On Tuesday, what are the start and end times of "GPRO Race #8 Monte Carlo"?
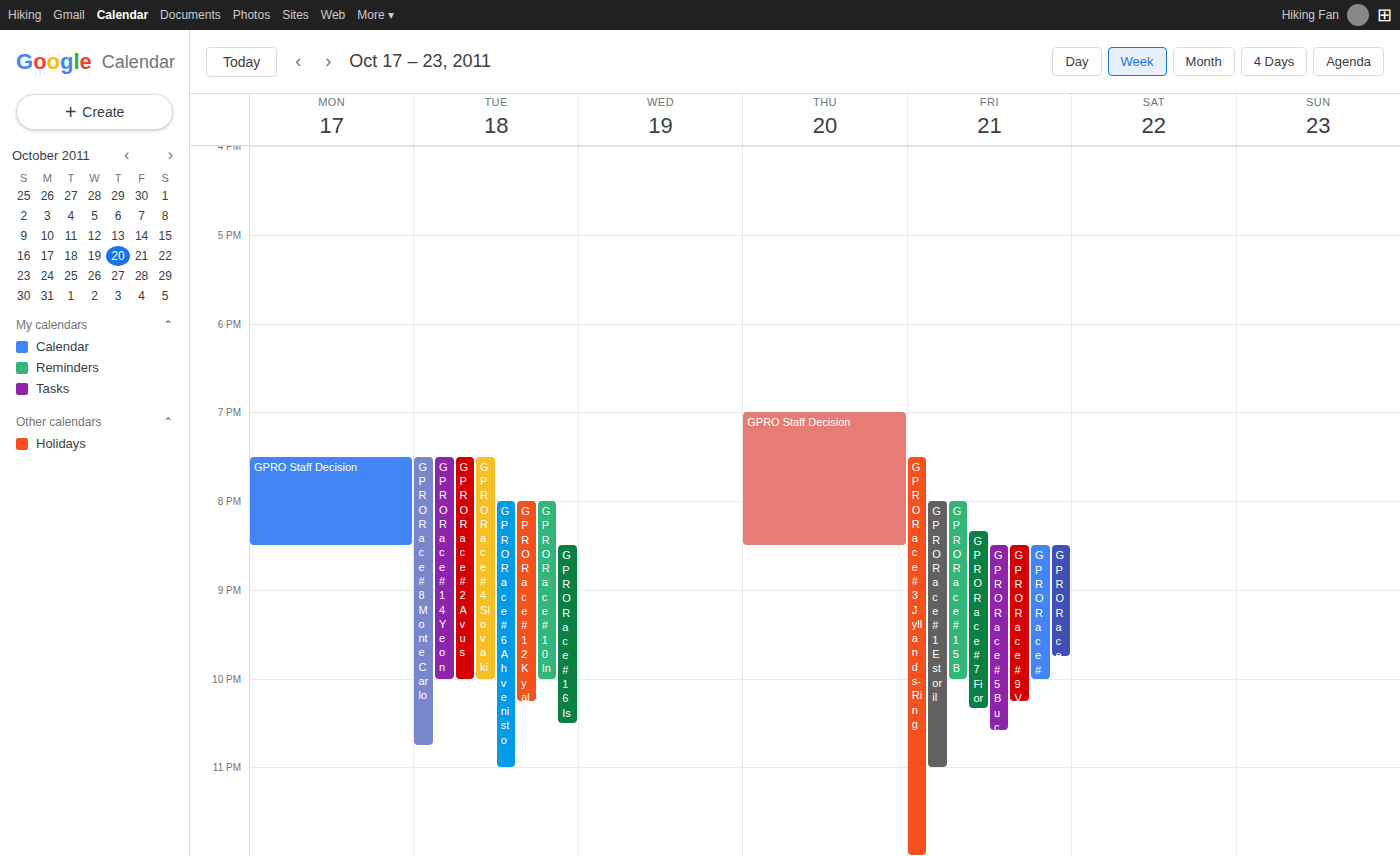
7:30 PM to 10:45 PM